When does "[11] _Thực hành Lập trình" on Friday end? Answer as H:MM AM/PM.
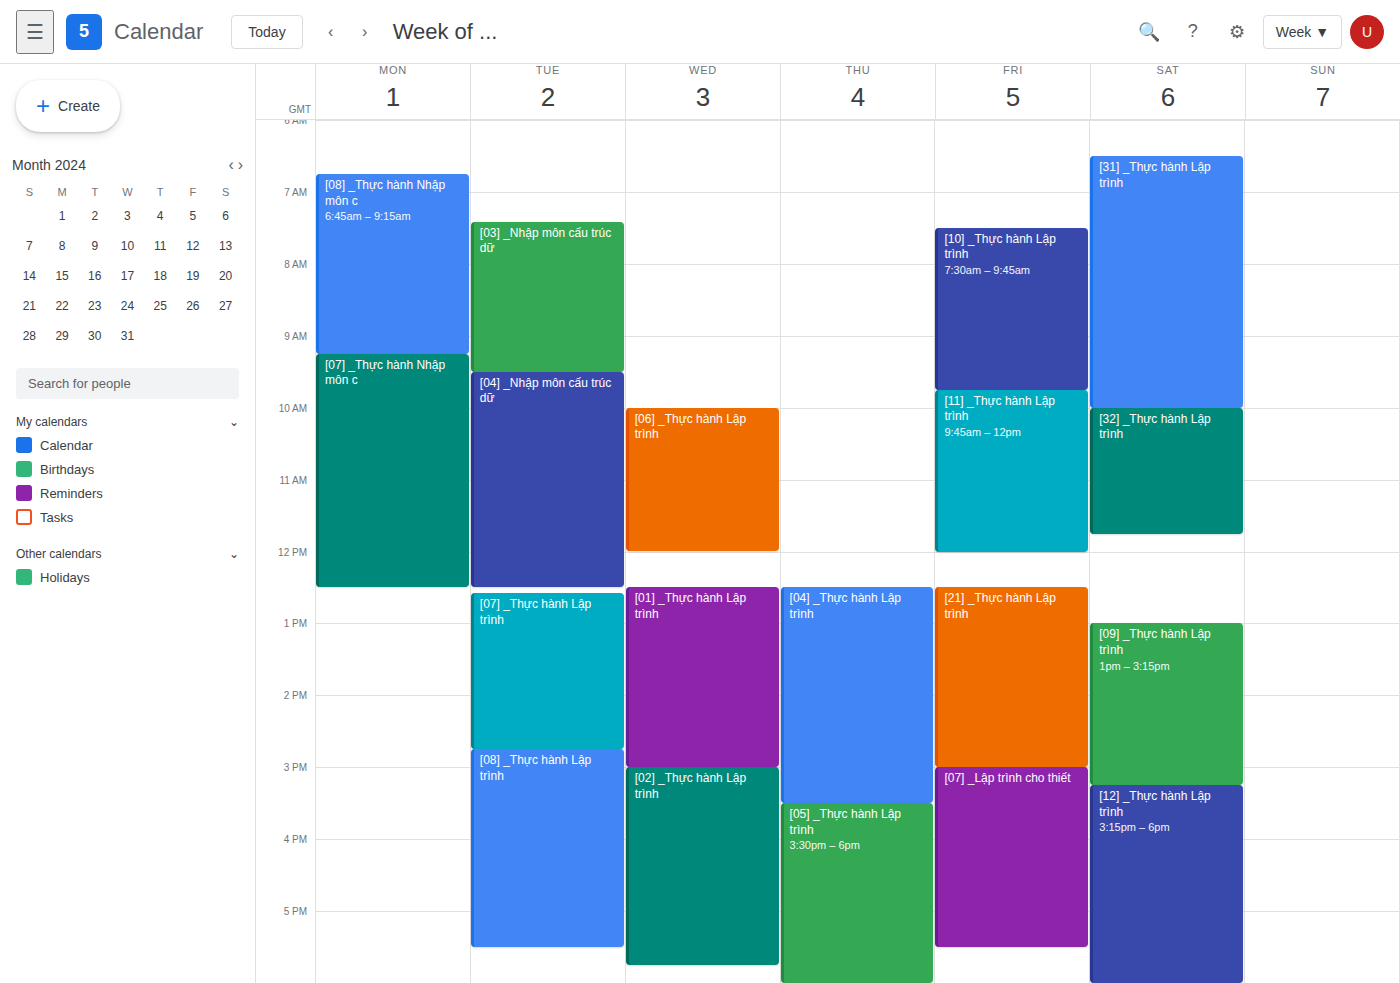
12:00 PM